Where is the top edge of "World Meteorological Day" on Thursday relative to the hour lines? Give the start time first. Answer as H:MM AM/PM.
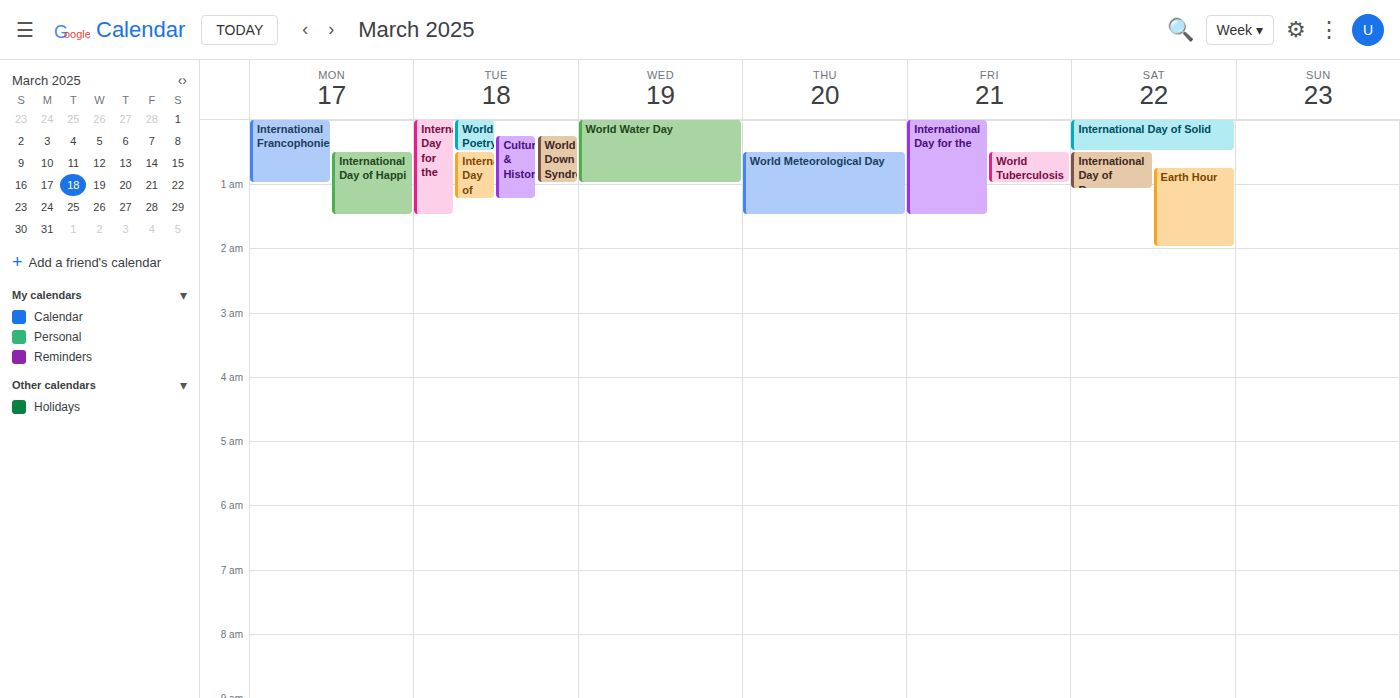
12:30 AM -- halfway between the 12 AM and 1 AM lines.